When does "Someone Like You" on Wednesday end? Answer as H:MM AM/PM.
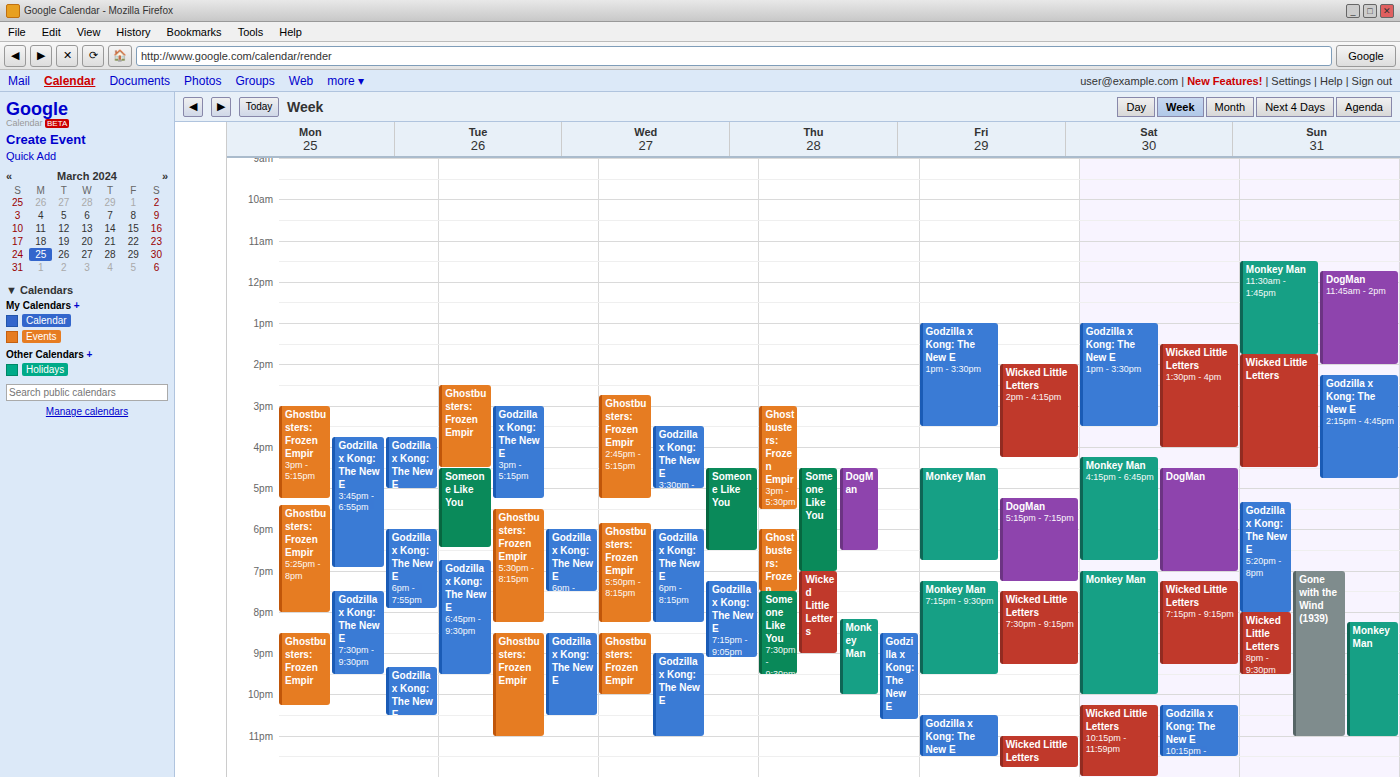
6:30 PM